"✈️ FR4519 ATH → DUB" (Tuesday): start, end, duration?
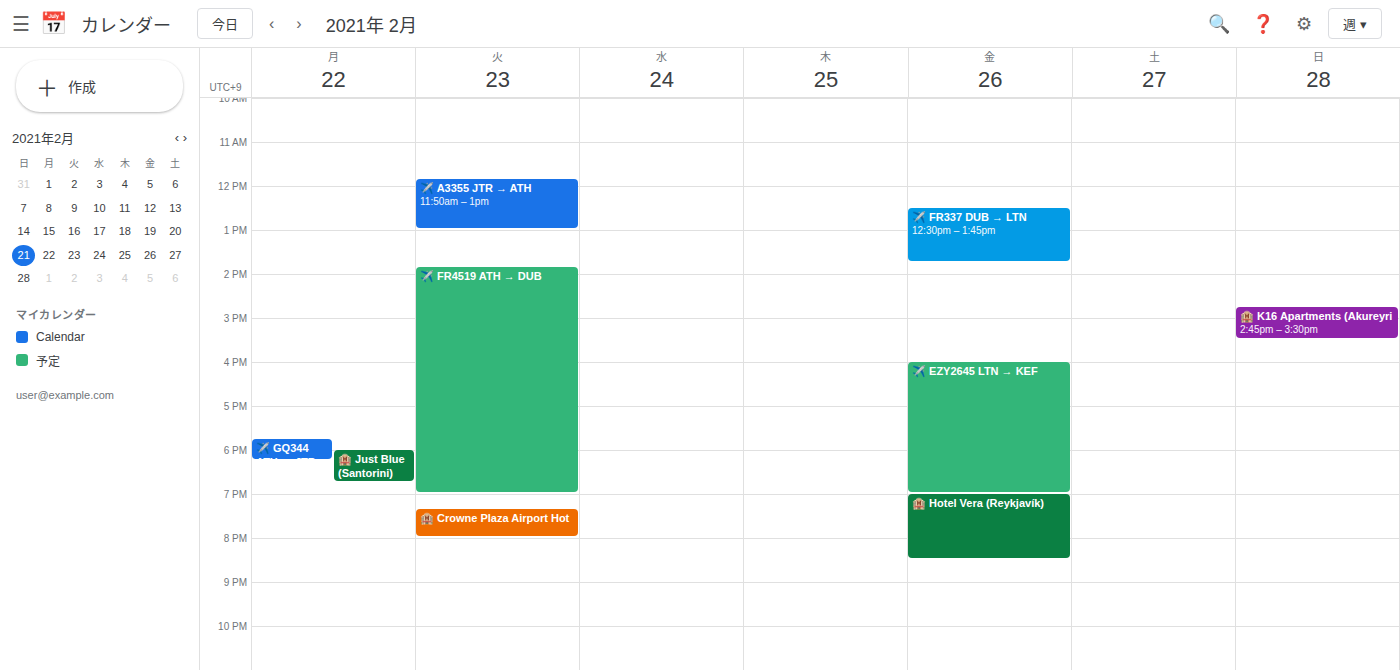
1:50 PM to 7:00 PM, 5 hours 10 minutes